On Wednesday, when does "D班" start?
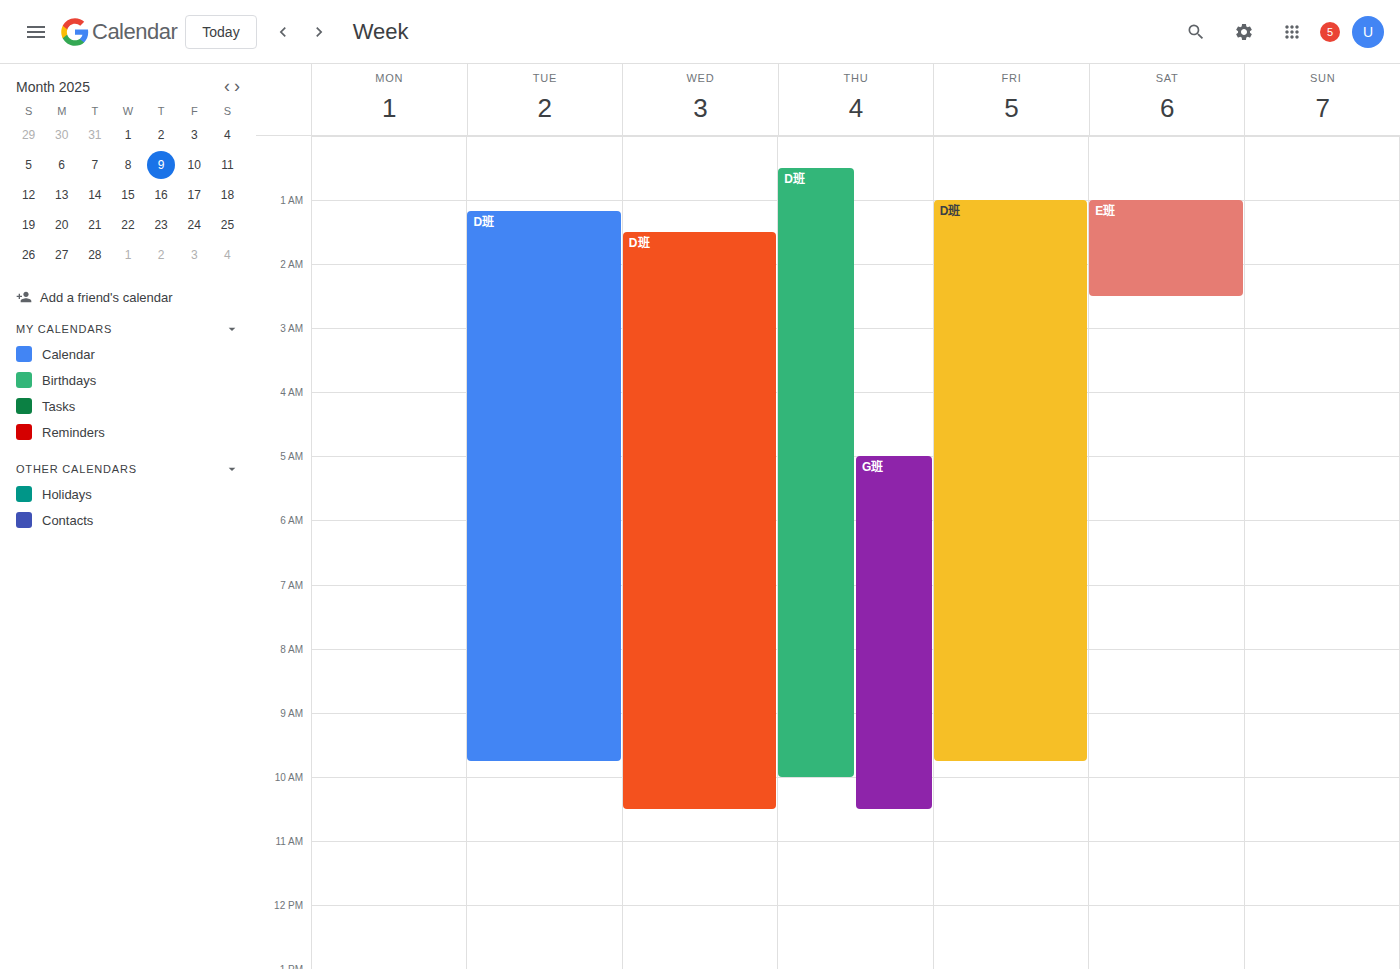
1:30 AM